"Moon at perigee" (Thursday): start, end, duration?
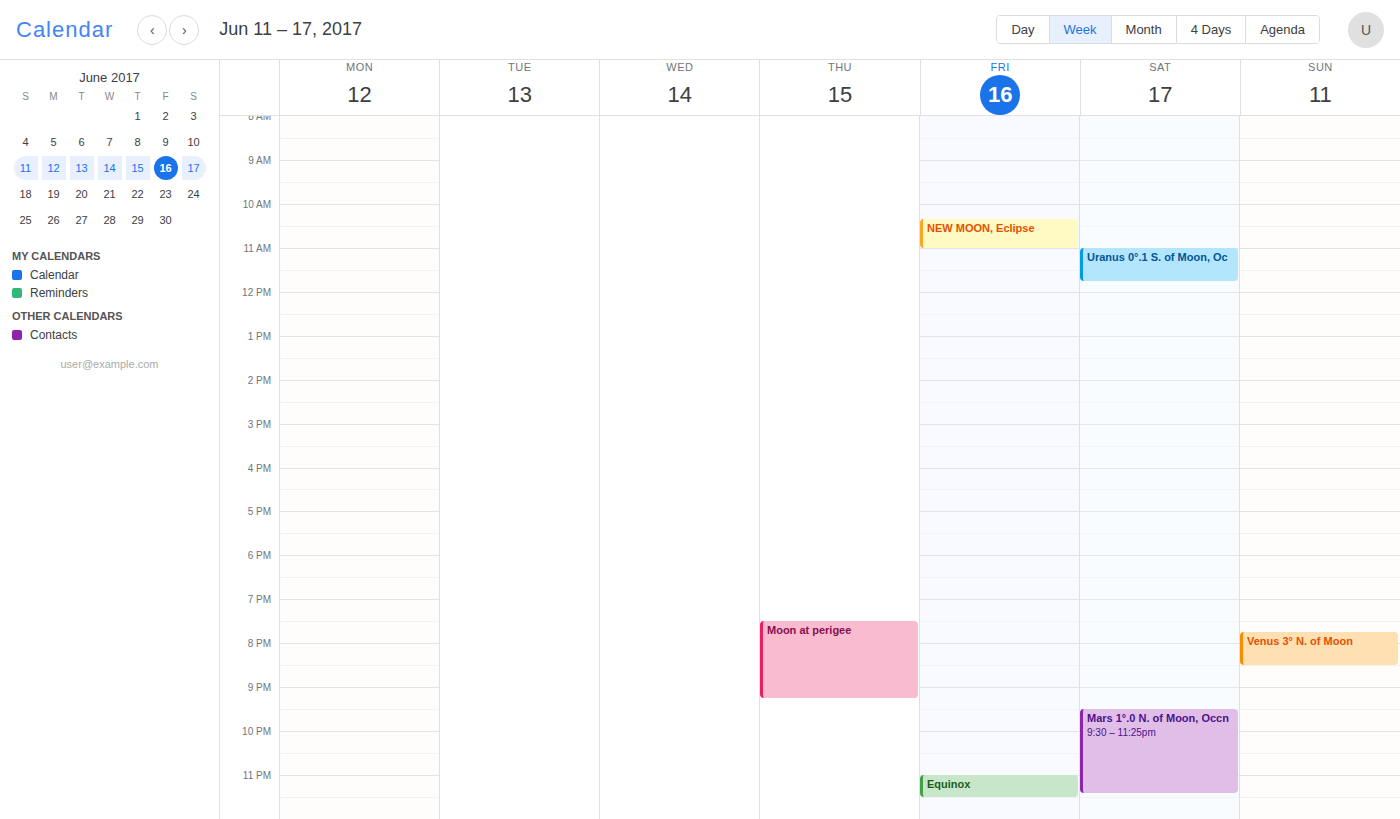
7:30 PM to 9:15 PM, 1 hour 45 minutes